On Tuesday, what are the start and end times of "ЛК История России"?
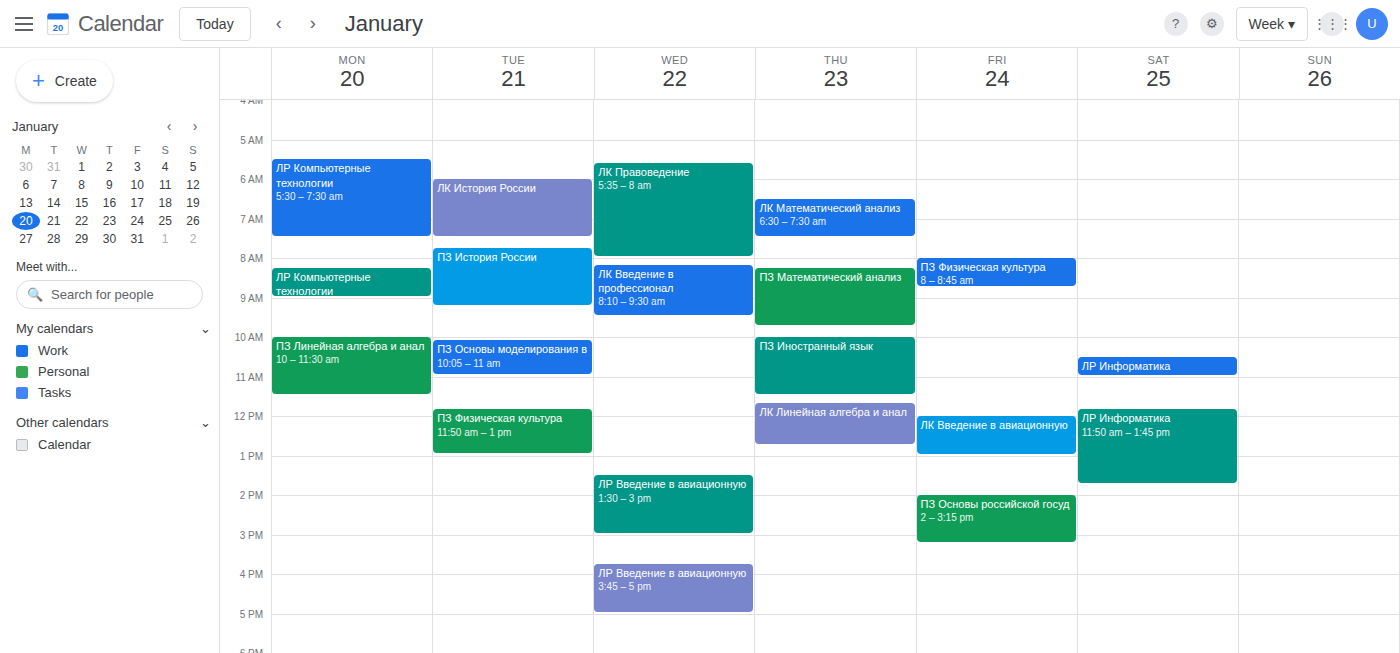
6:00 AM to 7:30 AM